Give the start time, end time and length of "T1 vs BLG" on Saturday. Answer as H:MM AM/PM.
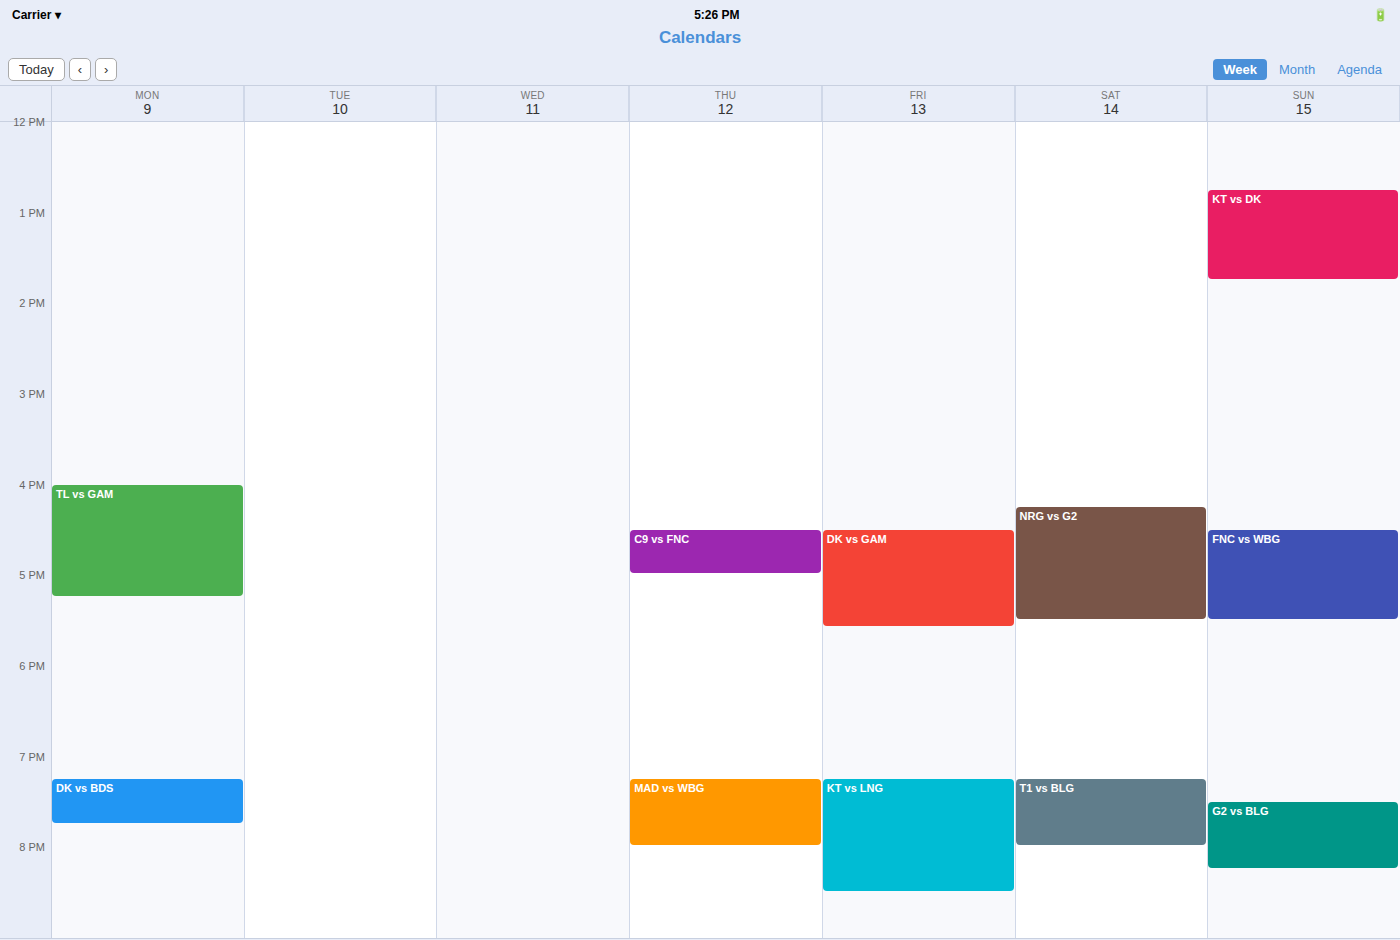
7:15 PM to 8:00 PM, 45 minutes